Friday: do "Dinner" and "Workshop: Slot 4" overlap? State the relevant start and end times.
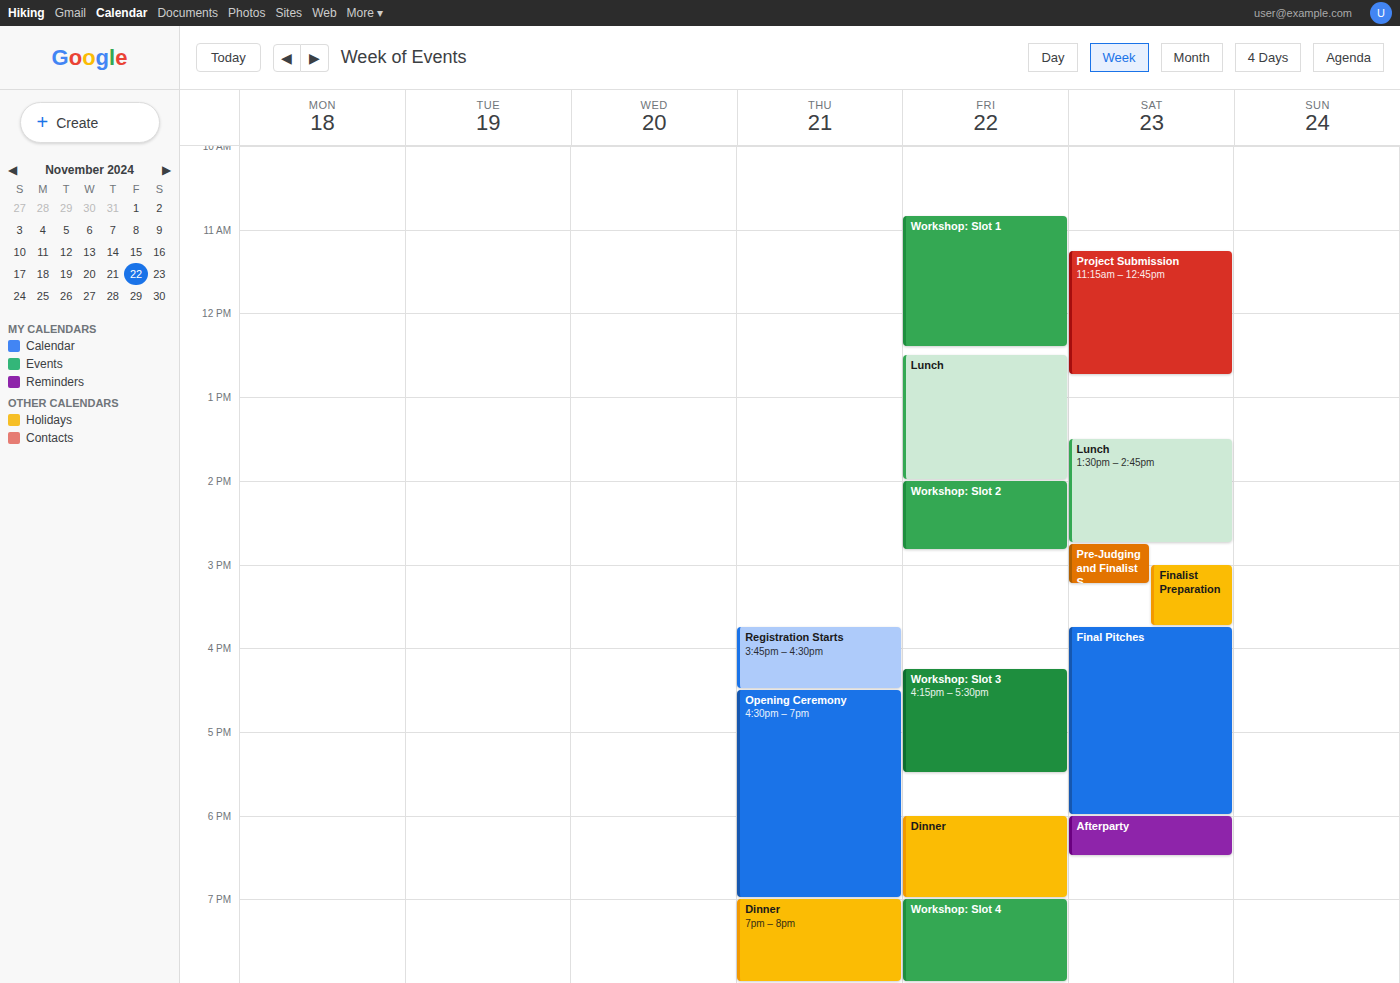
"Dinner" ends at 7:00 PM, exactly when "Workshop: Slot 4" starts -- they touch but do not overlap.